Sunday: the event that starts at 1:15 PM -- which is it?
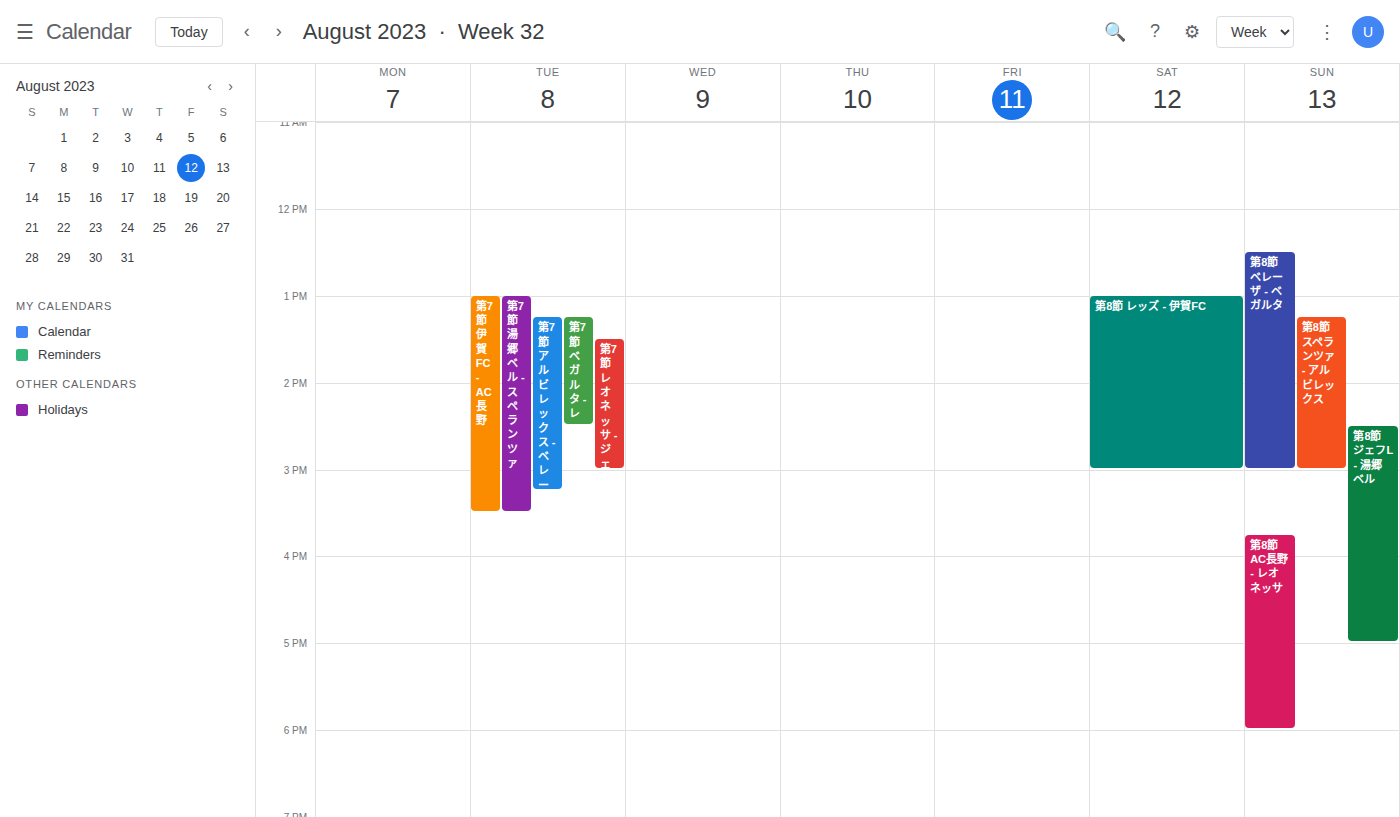
"第8節 スペランツァ - アルビレックス"